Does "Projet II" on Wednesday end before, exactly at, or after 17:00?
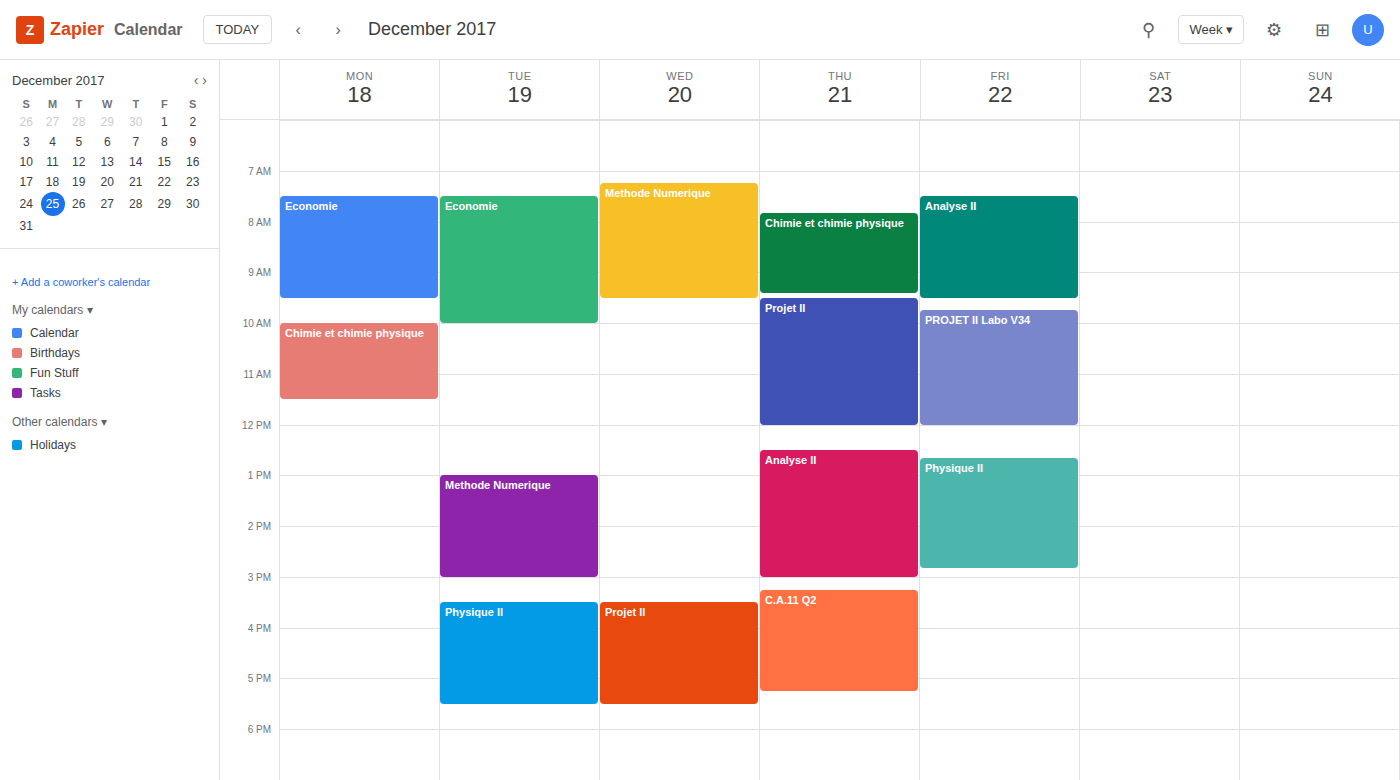
17:30 -- after 17:00, 30 minutes below the 17:00 line.